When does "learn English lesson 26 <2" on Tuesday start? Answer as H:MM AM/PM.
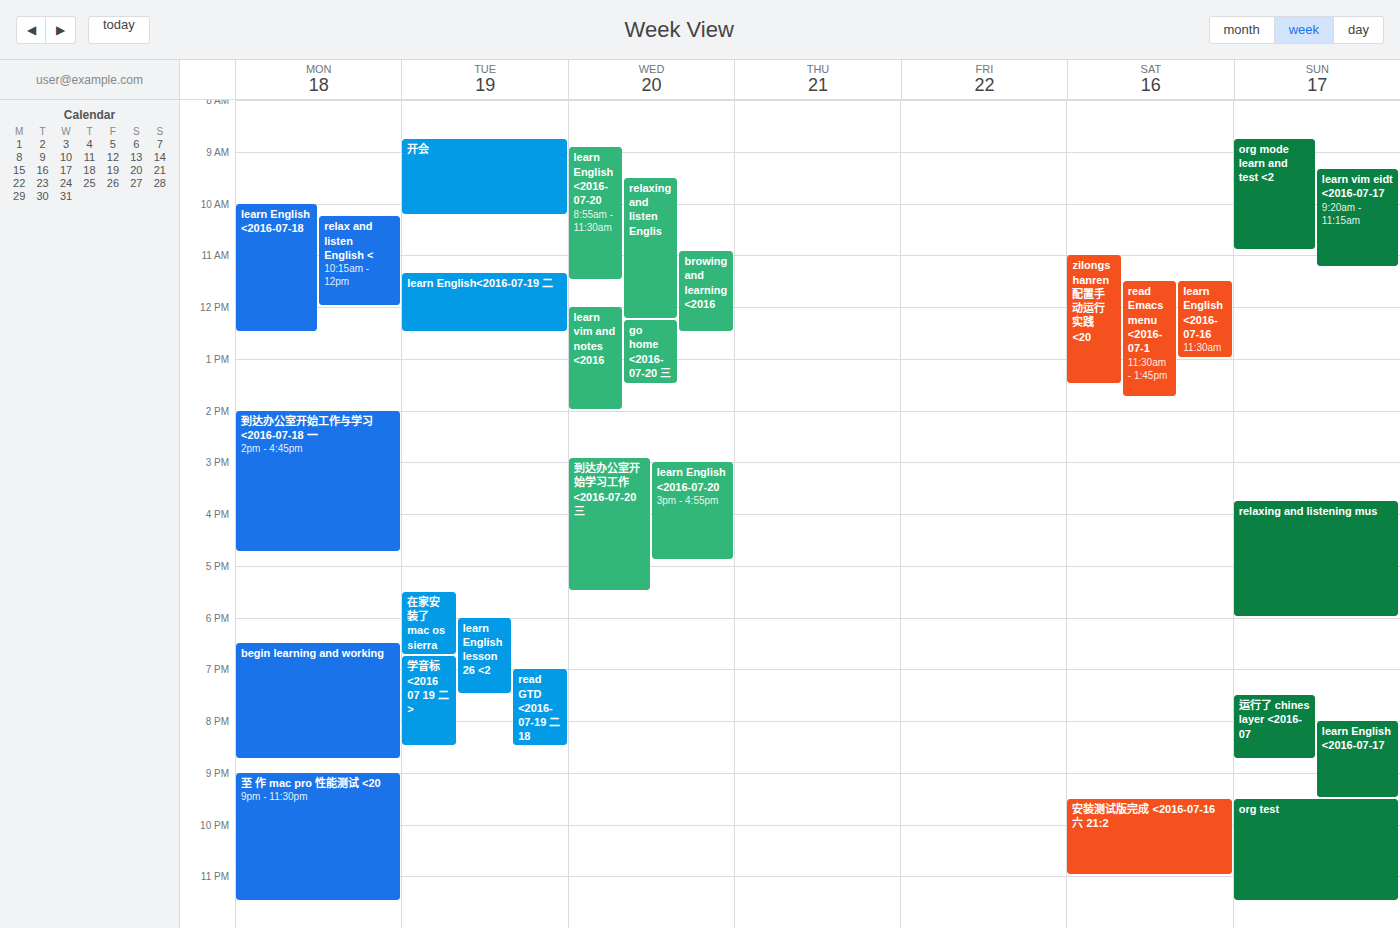
6:00 PM